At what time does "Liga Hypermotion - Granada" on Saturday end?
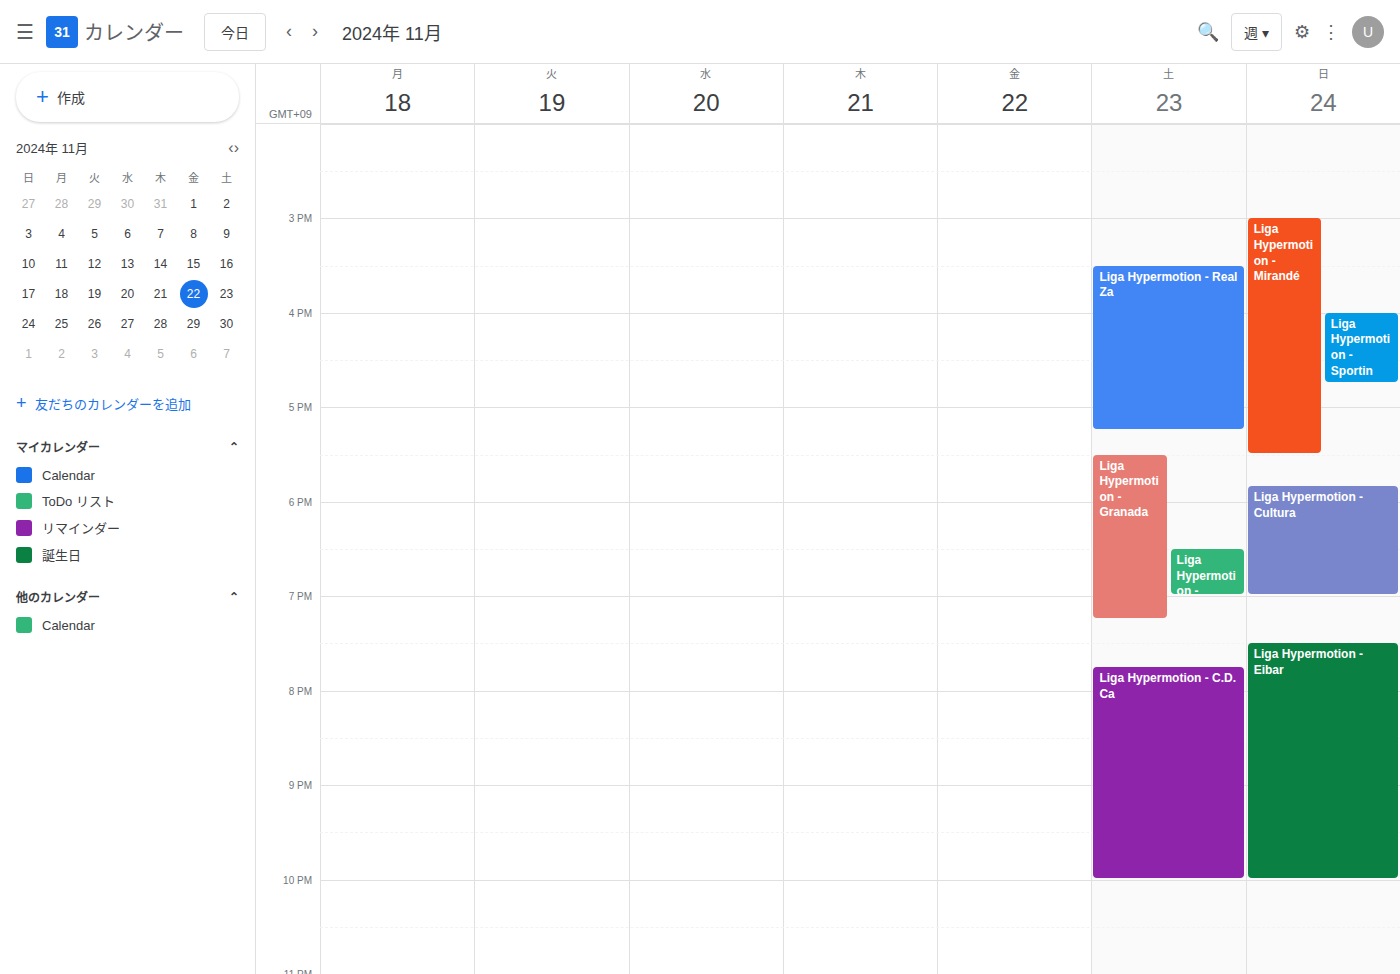
7:15 PM